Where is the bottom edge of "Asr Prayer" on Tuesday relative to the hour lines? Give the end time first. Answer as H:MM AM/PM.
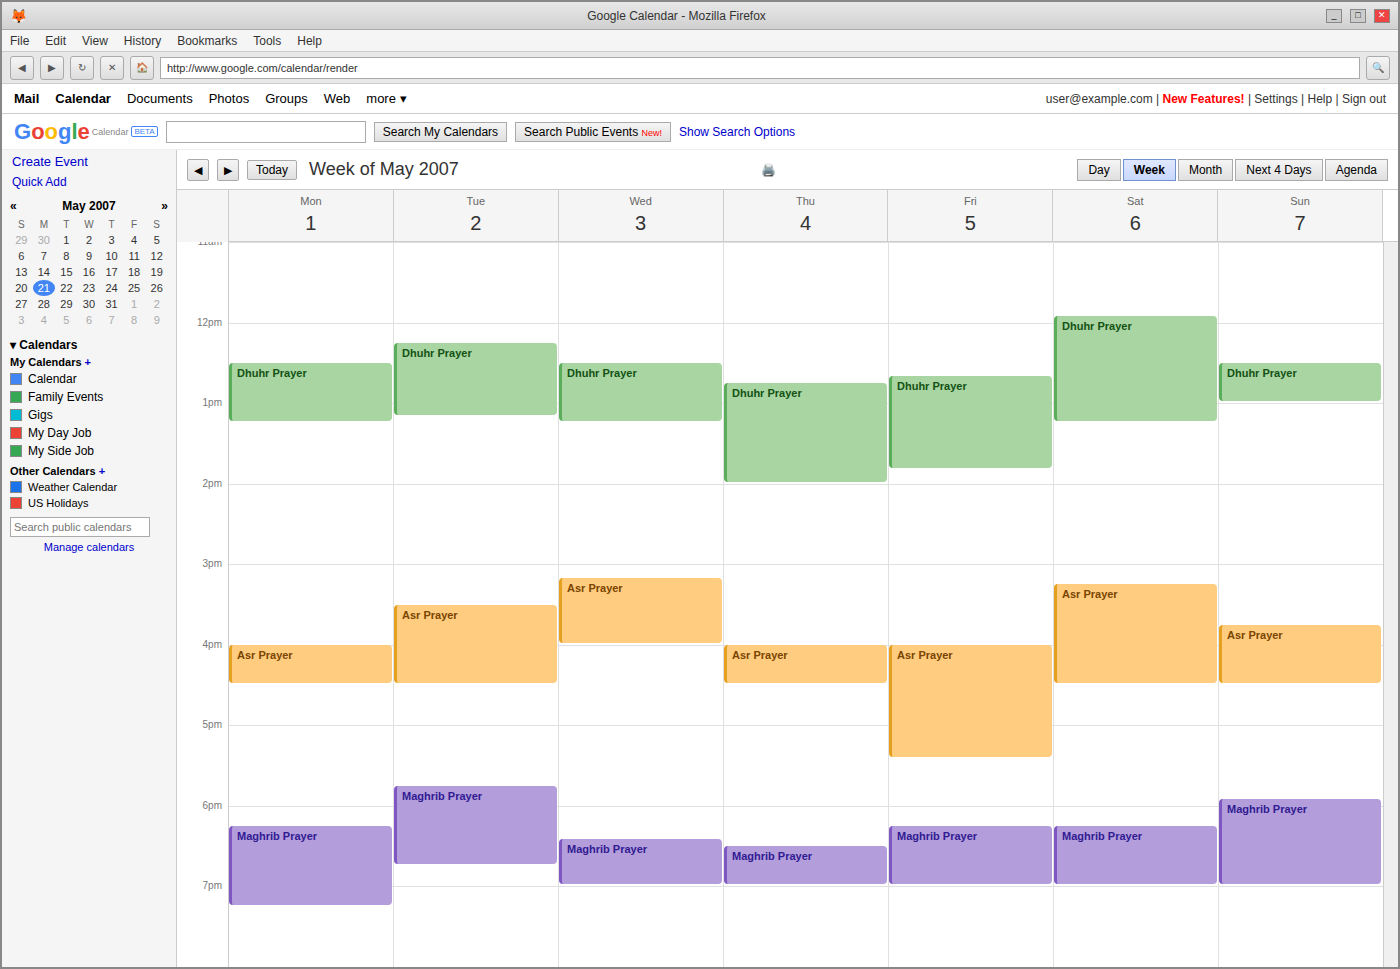
4:30 PM -- halfway between the 4 PM and 5 PM lines.